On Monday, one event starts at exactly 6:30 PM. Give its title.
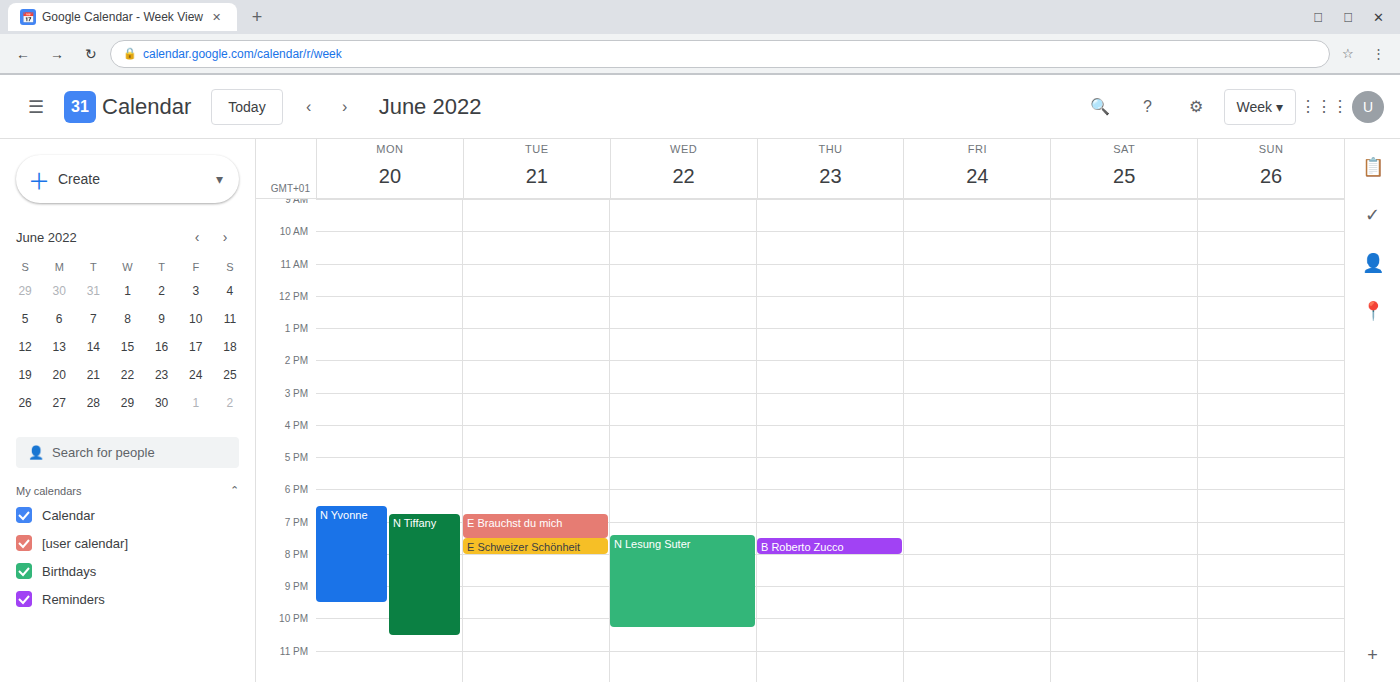
"N Yvonne"